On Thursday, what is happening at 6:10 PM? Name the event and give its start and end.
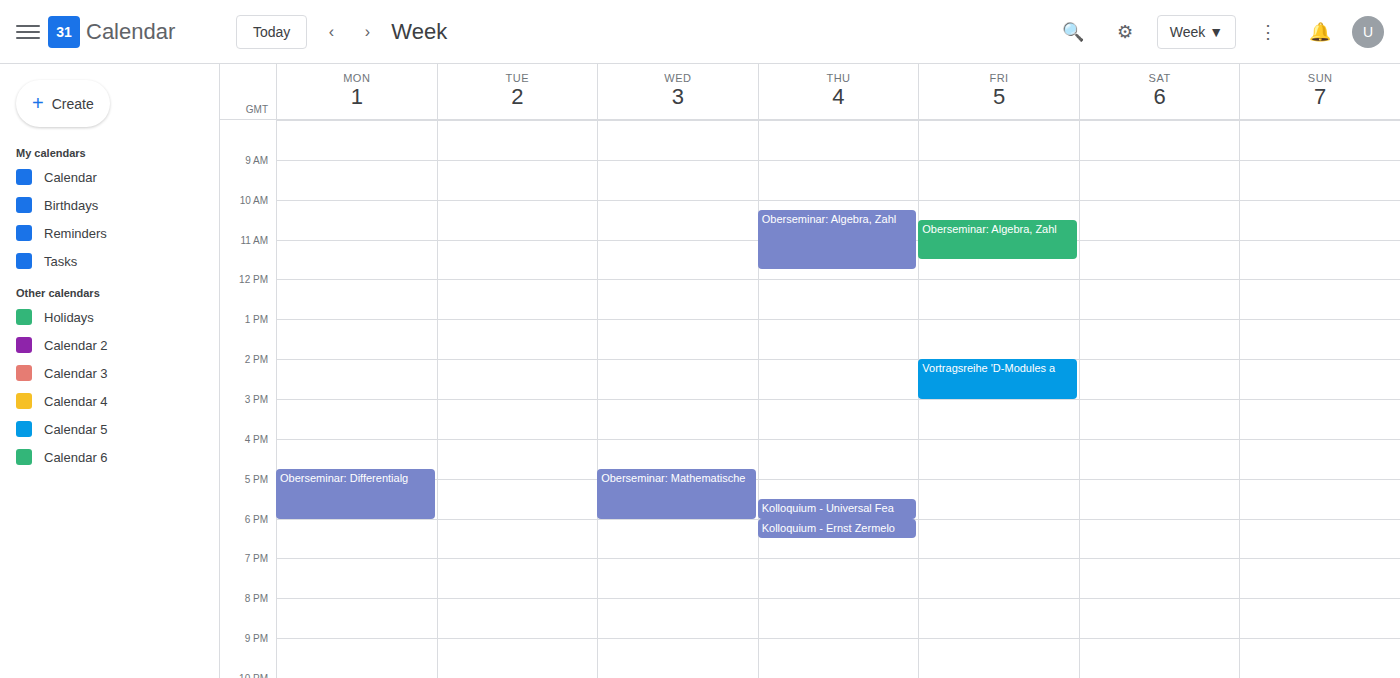
"Kolloquium - Ernst Zermelo", 6:00 PM to 6:30 PM